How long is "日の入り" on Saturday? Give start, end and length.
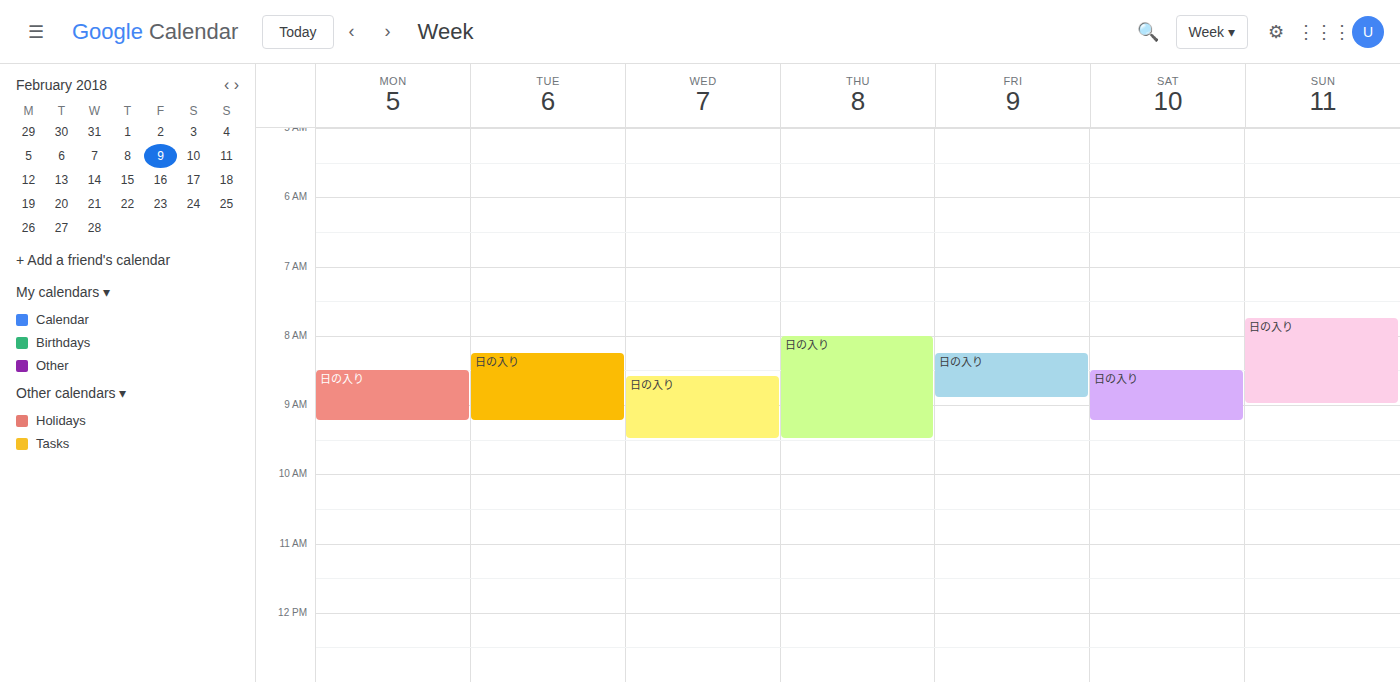
08:30 to 09:15, 45 minutes